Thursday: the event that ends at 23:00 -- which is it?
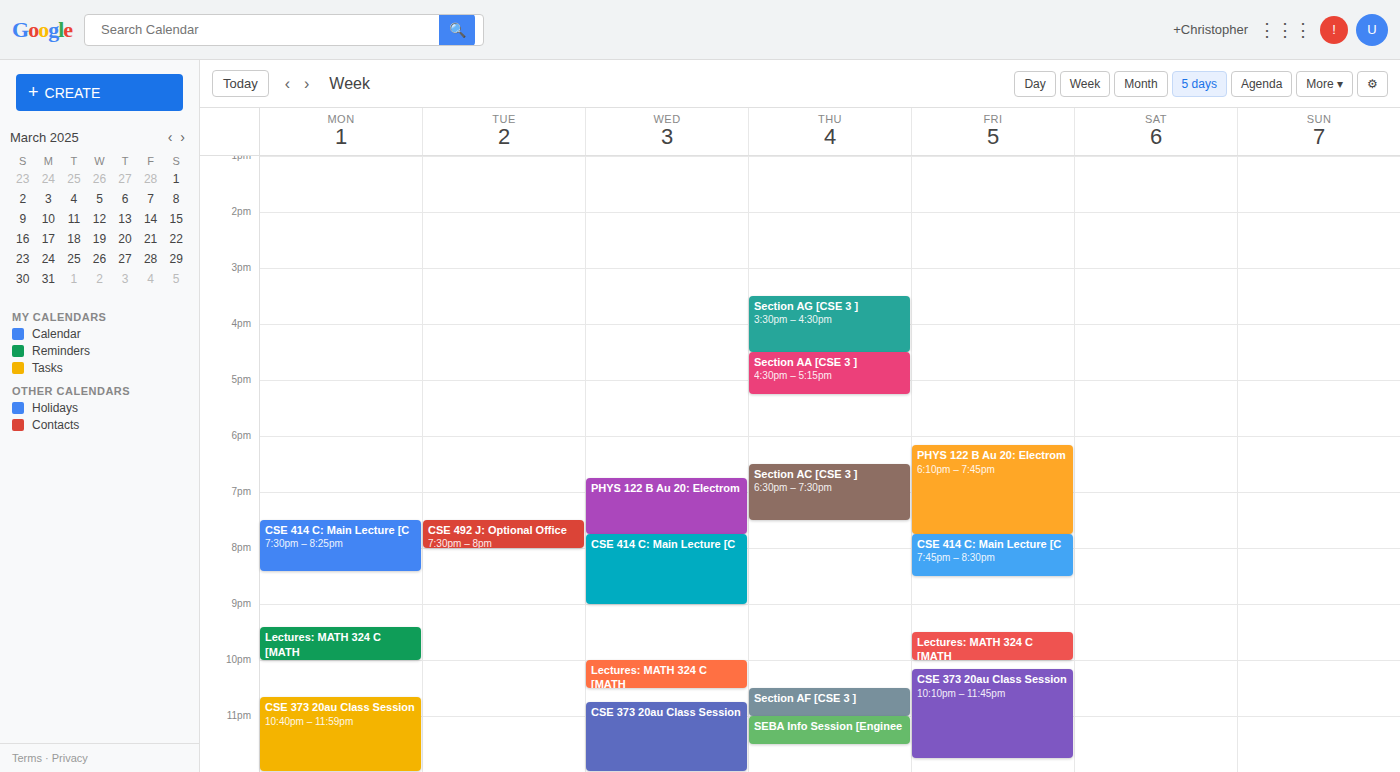
"Section AF [CSE 3 ]"